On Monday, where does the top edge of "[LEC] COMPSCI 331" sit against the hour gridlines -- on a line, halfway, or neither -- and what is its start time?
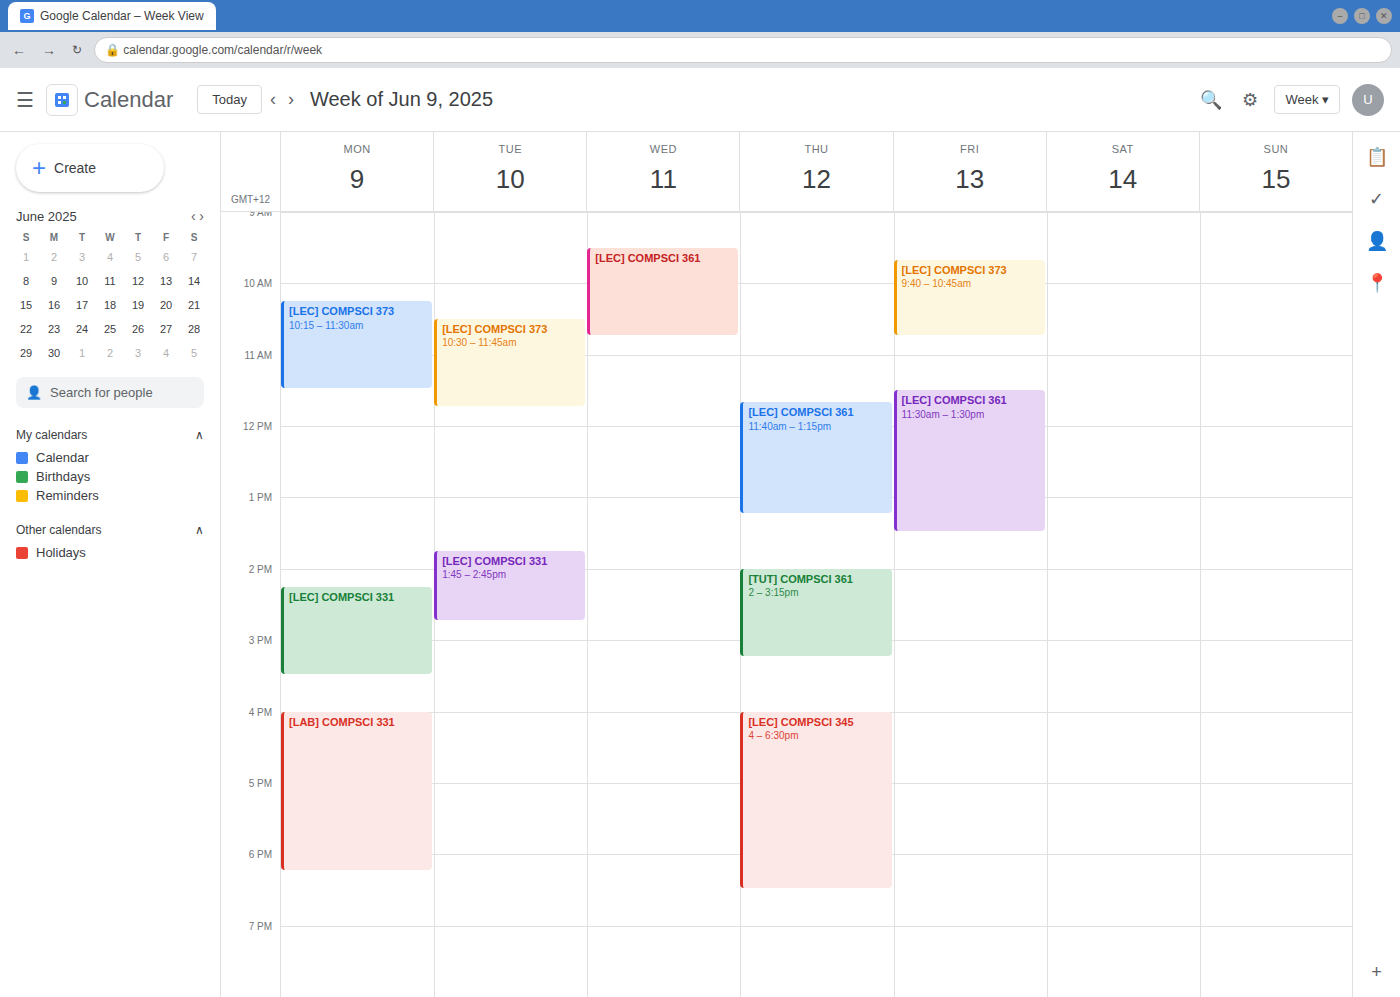
2:15 PM -- neither: a quarter of the way from the 2 PM line to the 3 PM line.